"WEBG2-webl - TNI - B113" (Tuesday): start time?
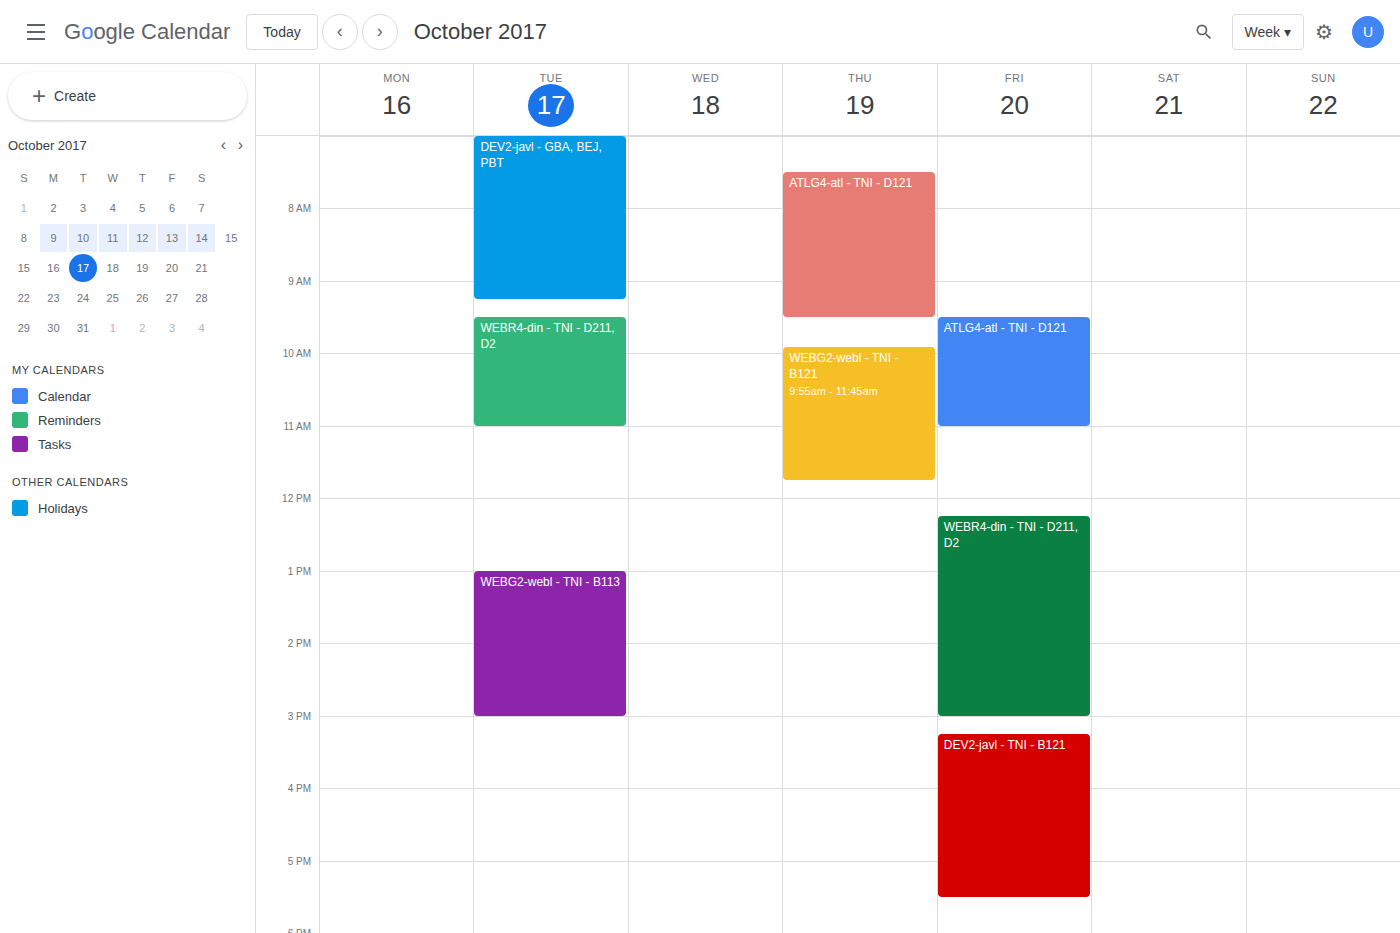
1:00 PM